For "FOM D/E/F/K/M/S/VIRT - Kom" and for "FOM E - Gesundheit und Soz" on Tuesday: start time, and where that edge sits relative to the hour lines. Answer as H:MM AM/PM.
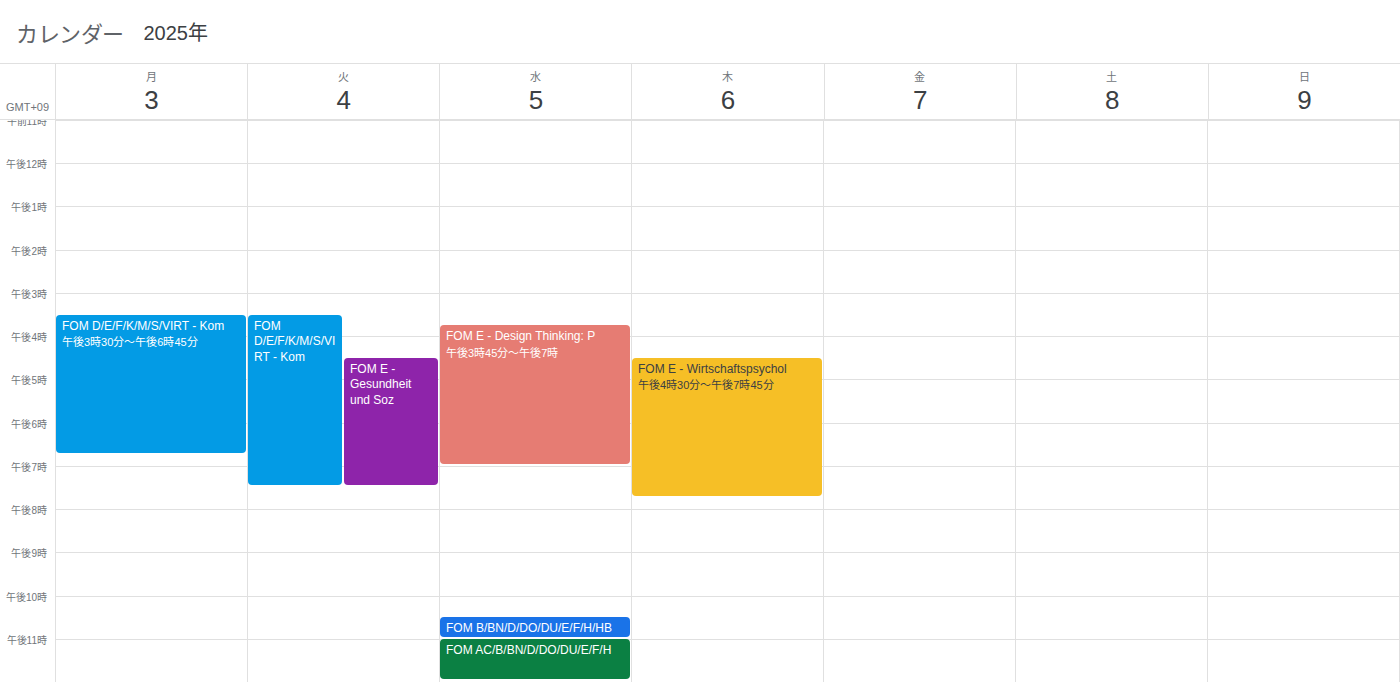
"FOM D/E/F/K/M/S/VIRT - Kom": 3:30 PM, halfway between the 3 PM and 4 PM lines. "FOM E - Gesundheit und Soz": 4:30 PM, halfway between the 4 PM and 5 PM lines.